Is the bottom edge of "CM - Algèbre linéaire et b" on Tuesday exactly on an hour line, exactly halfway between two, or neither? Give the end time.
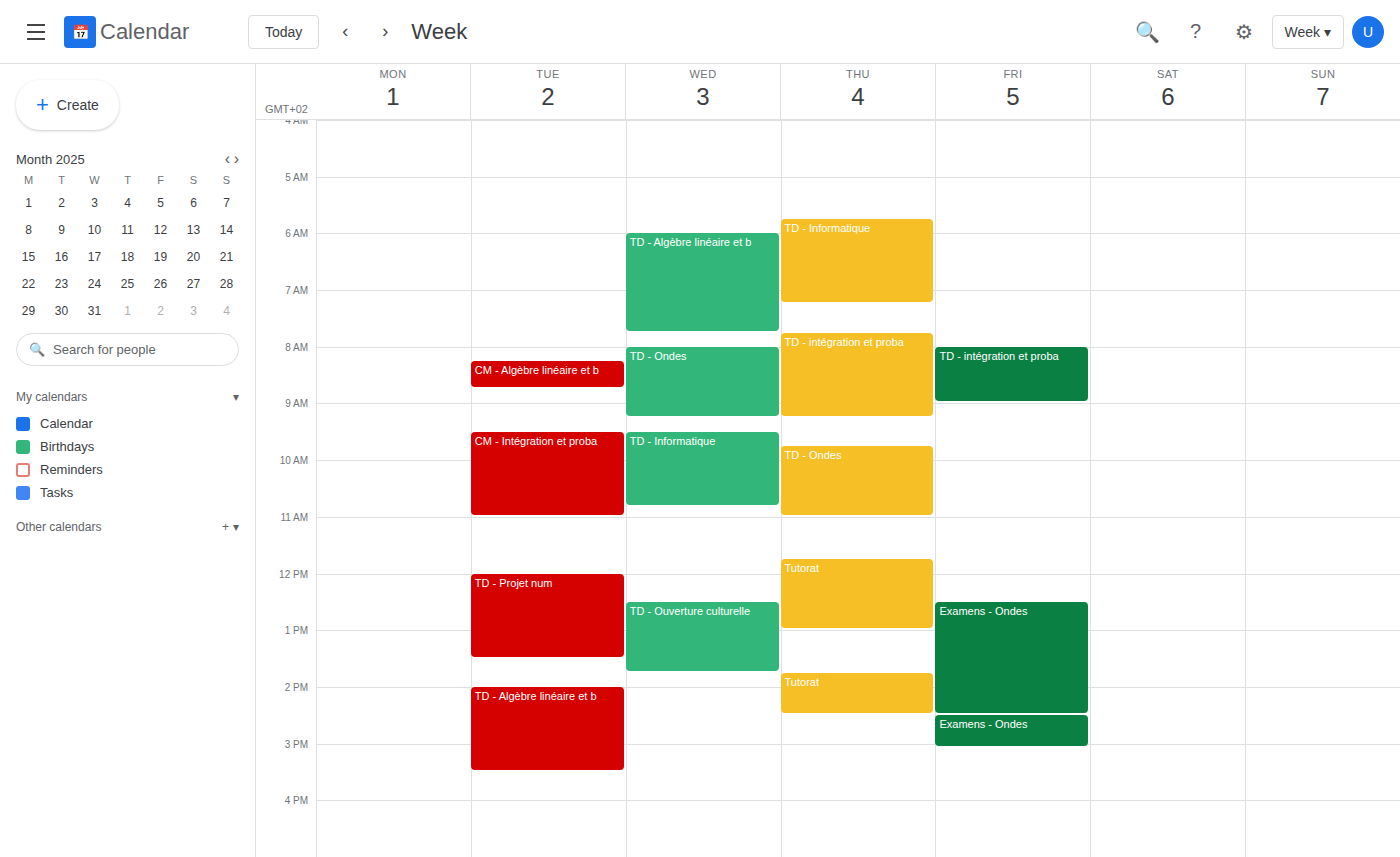
8:45 AM -- neither: three quarters of the way from the 8 AM line to the 9 AM line.